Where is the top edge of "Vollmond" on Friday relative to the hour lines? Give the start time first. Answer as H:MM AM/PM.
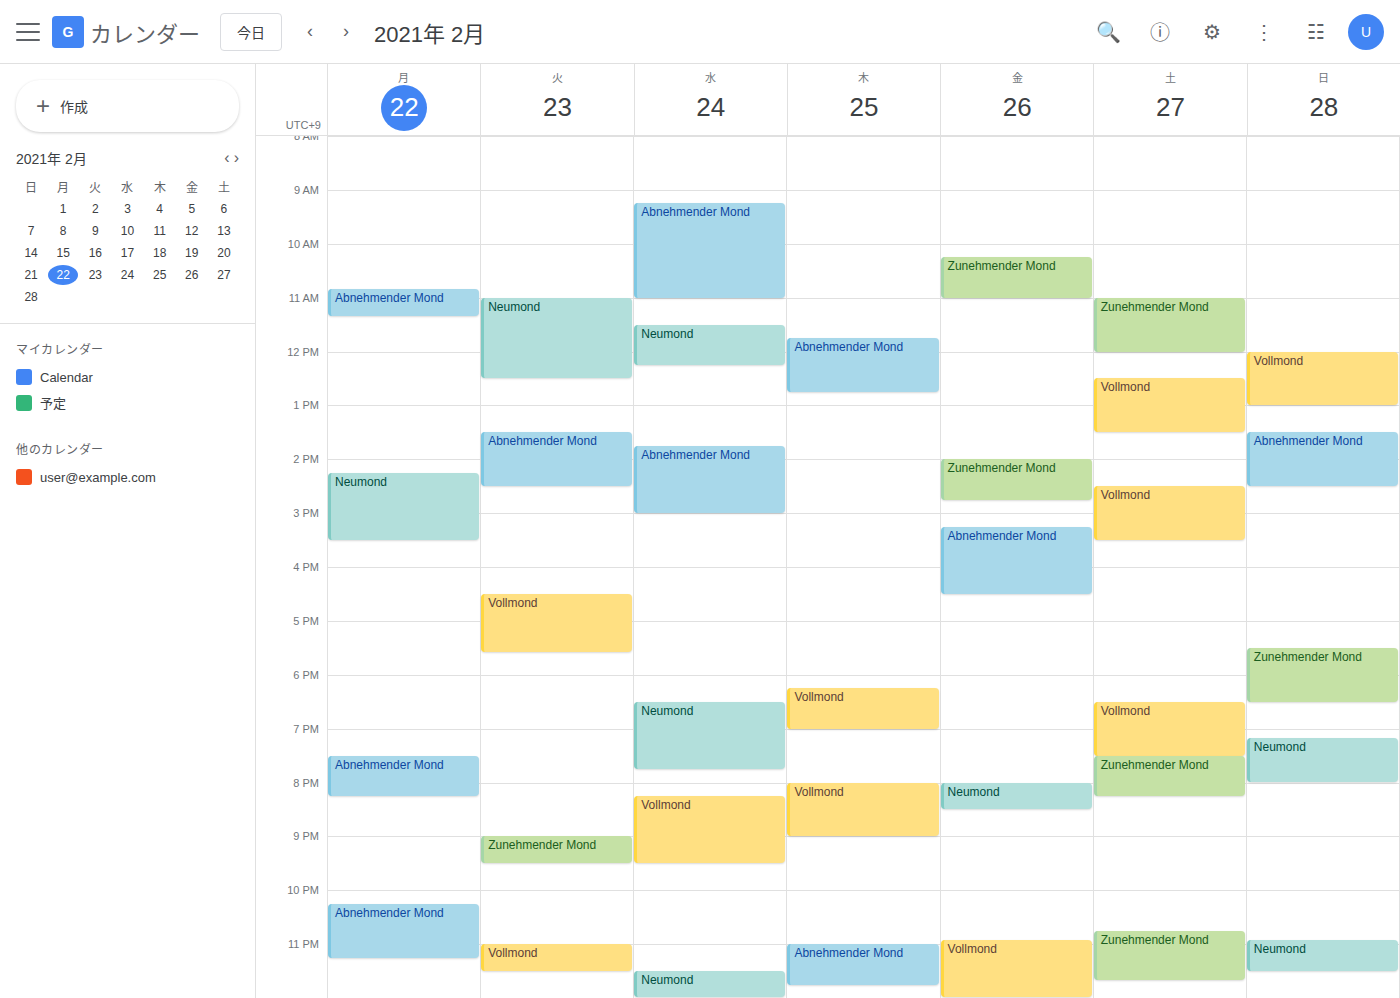
10:55 PM -- neither: 55 minutes below the 10 PM line and 5 minutes above the 11 PM line.